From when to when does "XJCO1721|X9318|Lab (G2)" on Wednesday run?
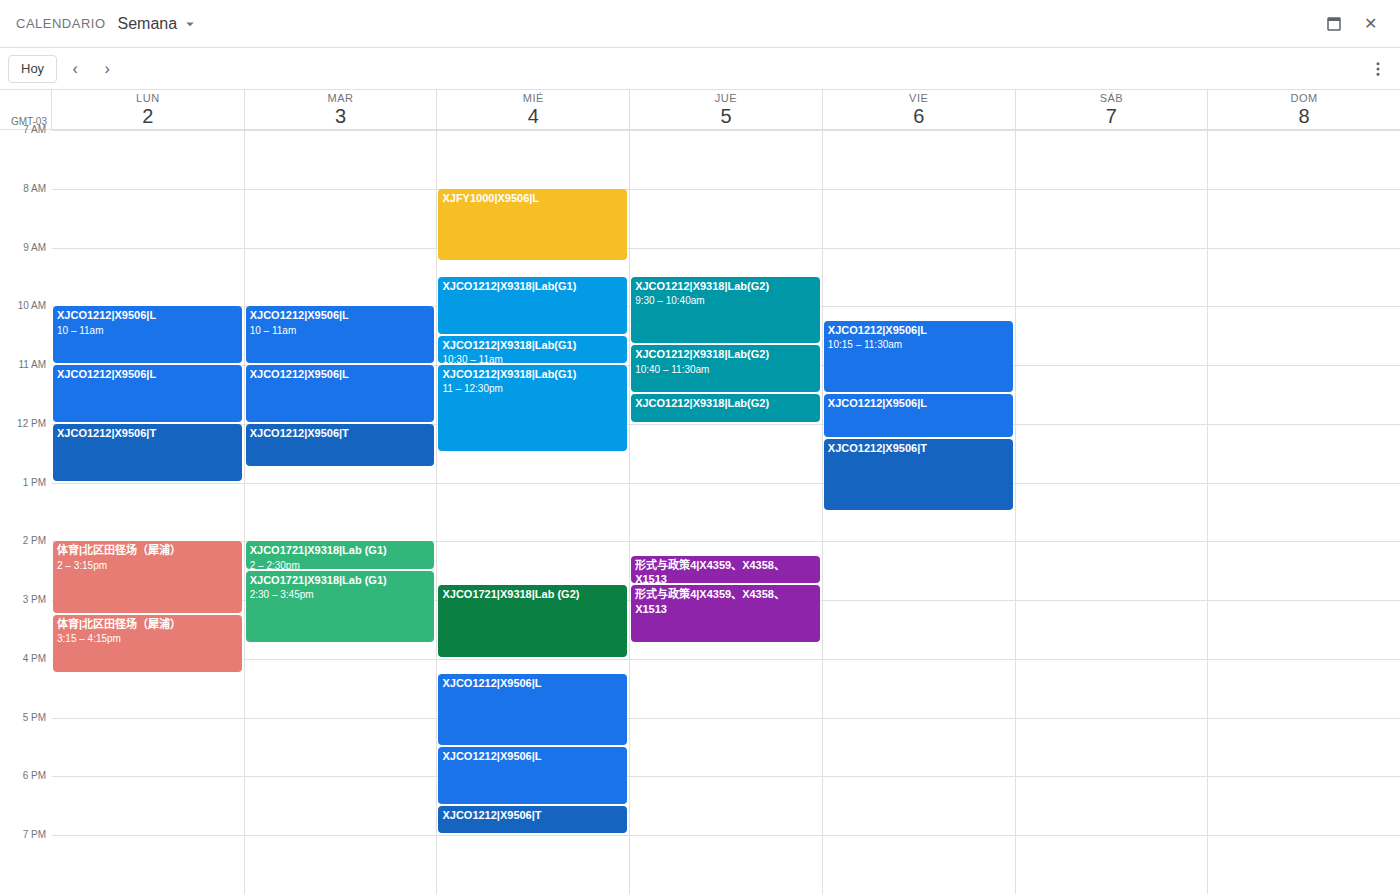
2:45 PM to 4:00 PM